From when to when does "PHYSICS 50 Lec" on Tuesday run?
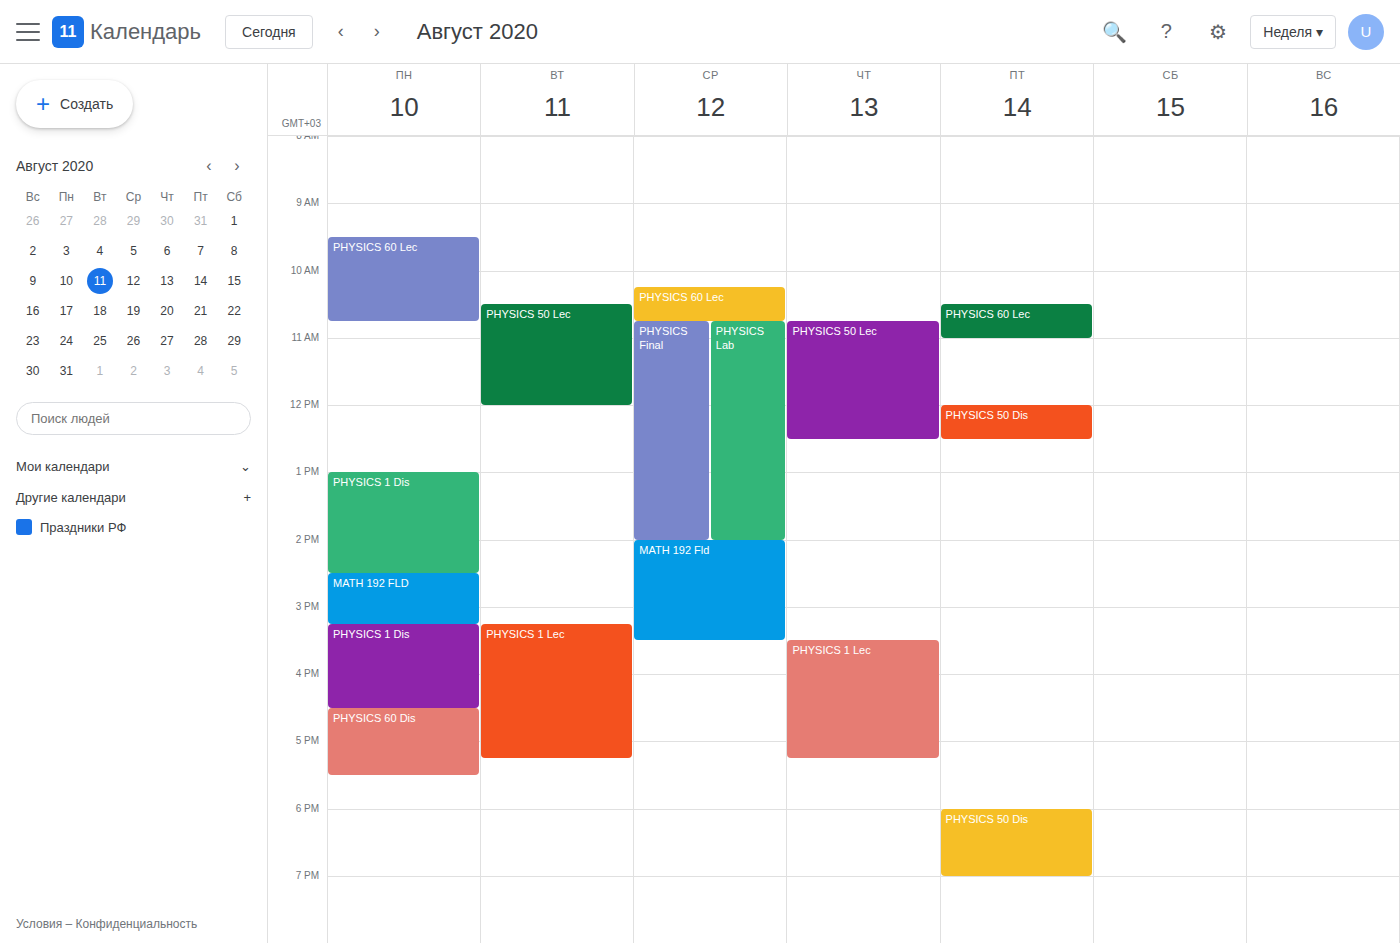
10:30 to 12:00